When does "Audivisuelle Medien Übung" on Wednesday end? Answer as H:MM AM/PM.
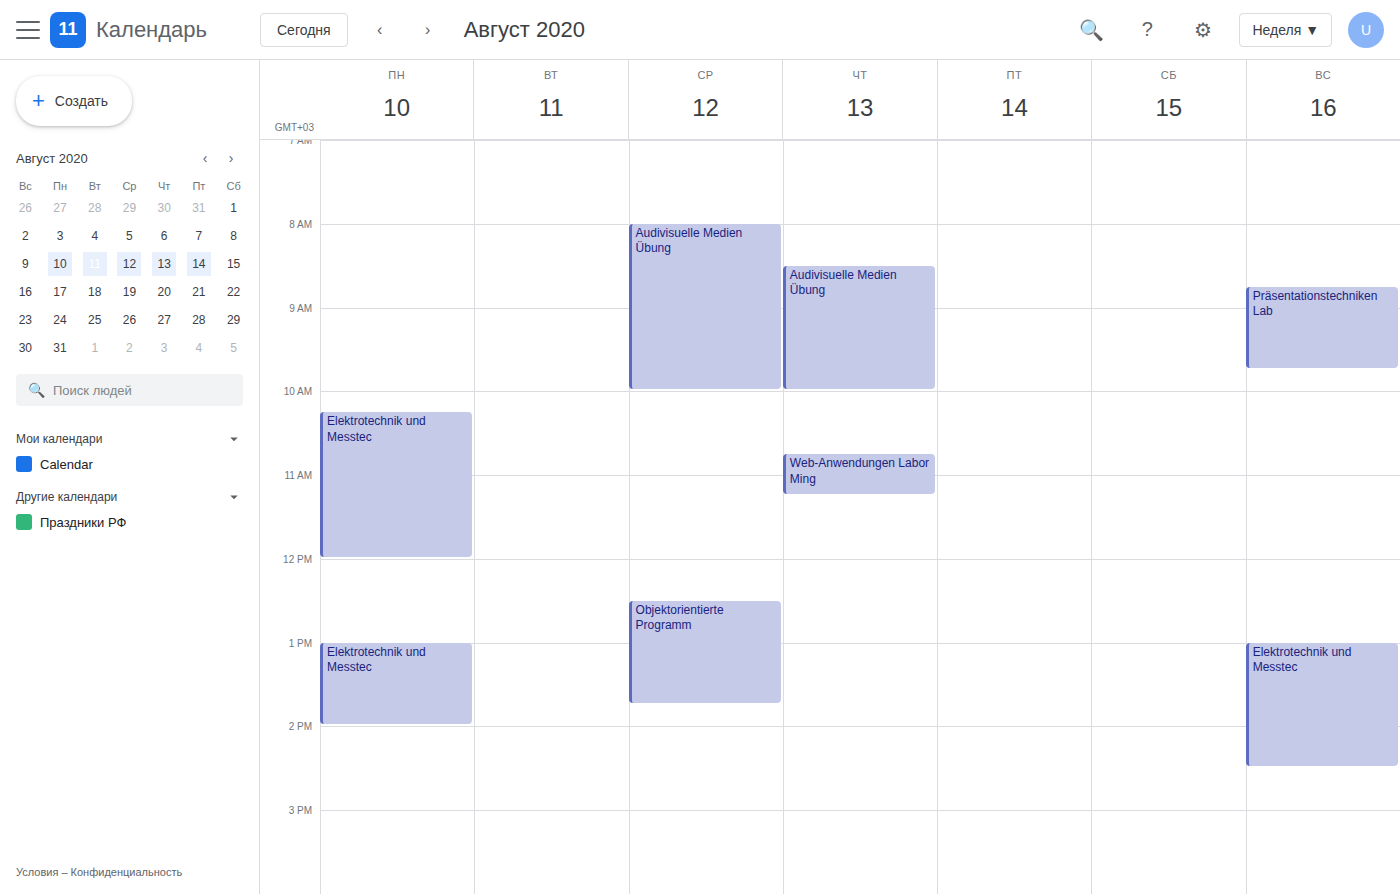
10:00 AM